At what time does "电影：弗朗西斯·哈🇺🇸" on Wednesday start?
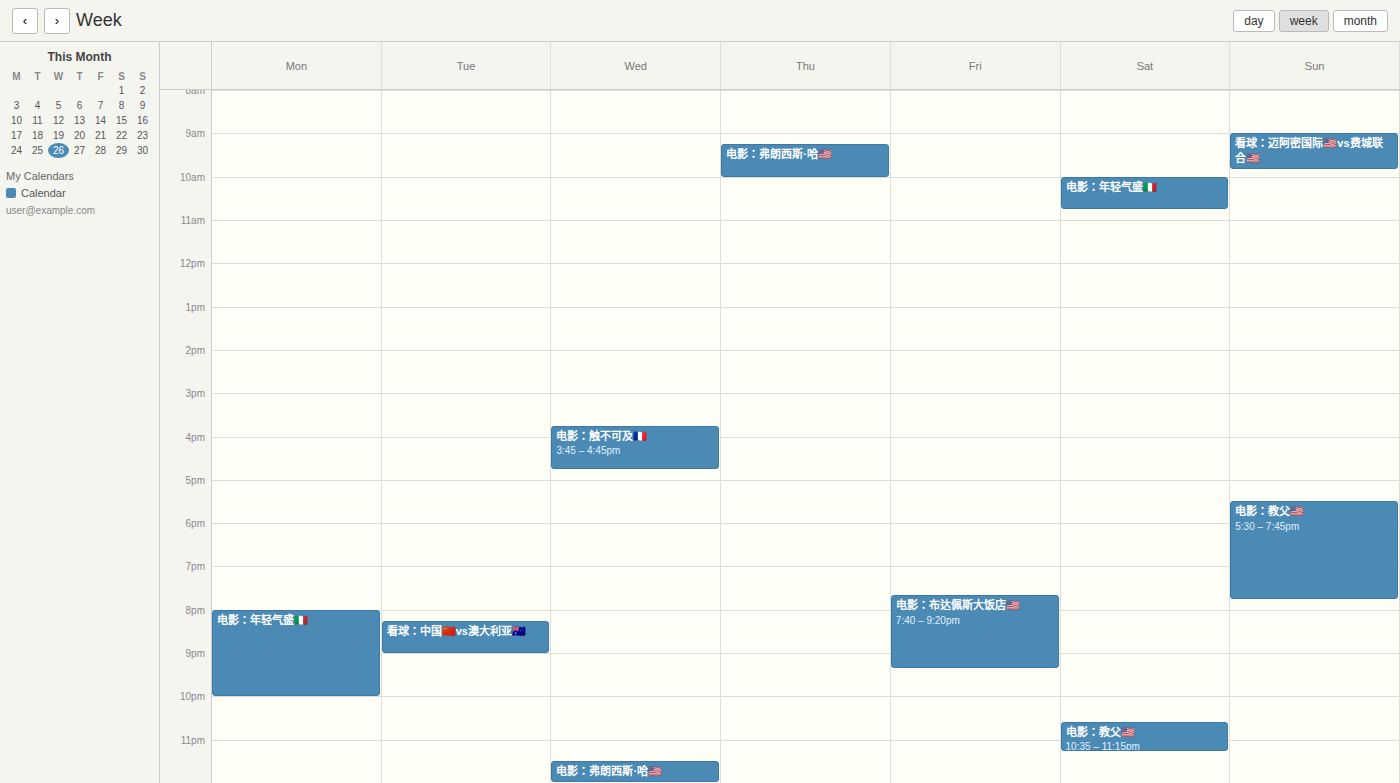
11:30 PM